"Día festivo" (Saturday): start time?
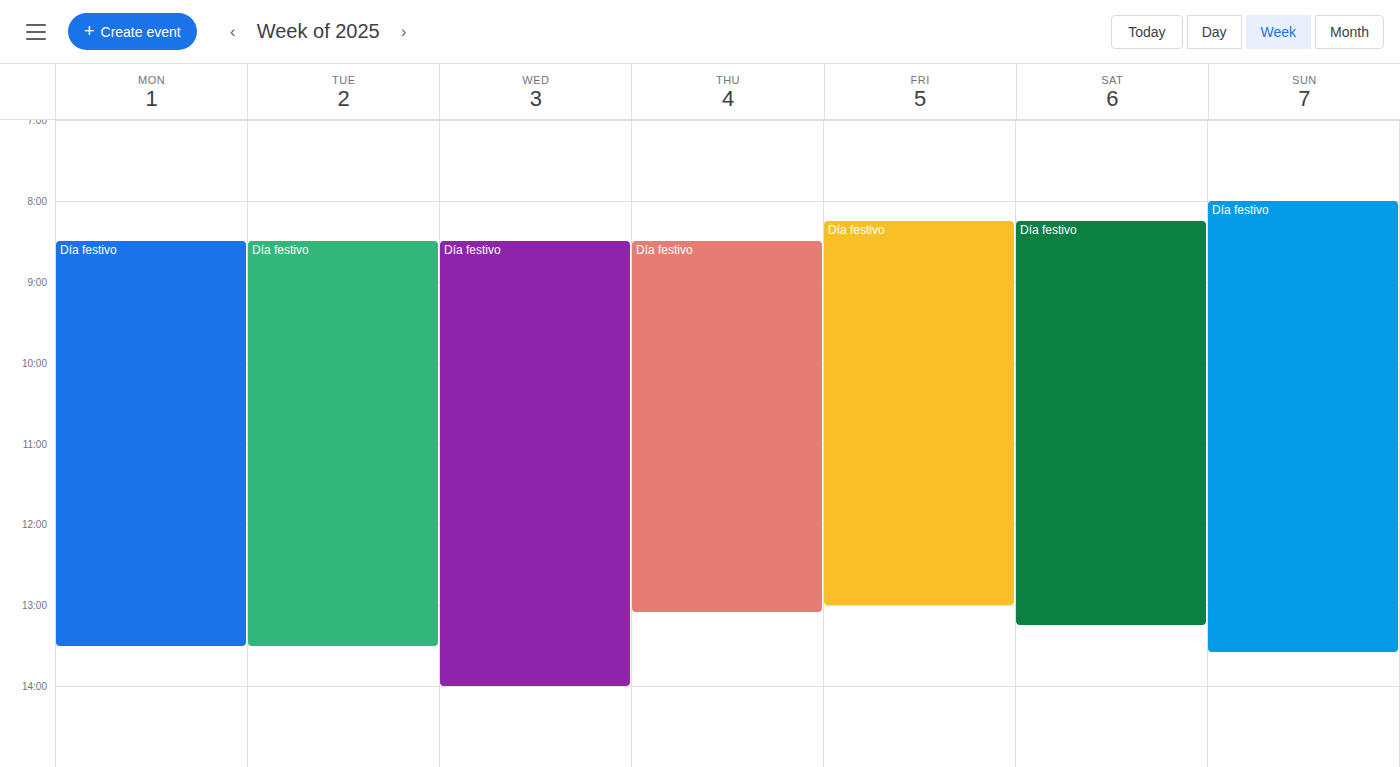
8:15 AM